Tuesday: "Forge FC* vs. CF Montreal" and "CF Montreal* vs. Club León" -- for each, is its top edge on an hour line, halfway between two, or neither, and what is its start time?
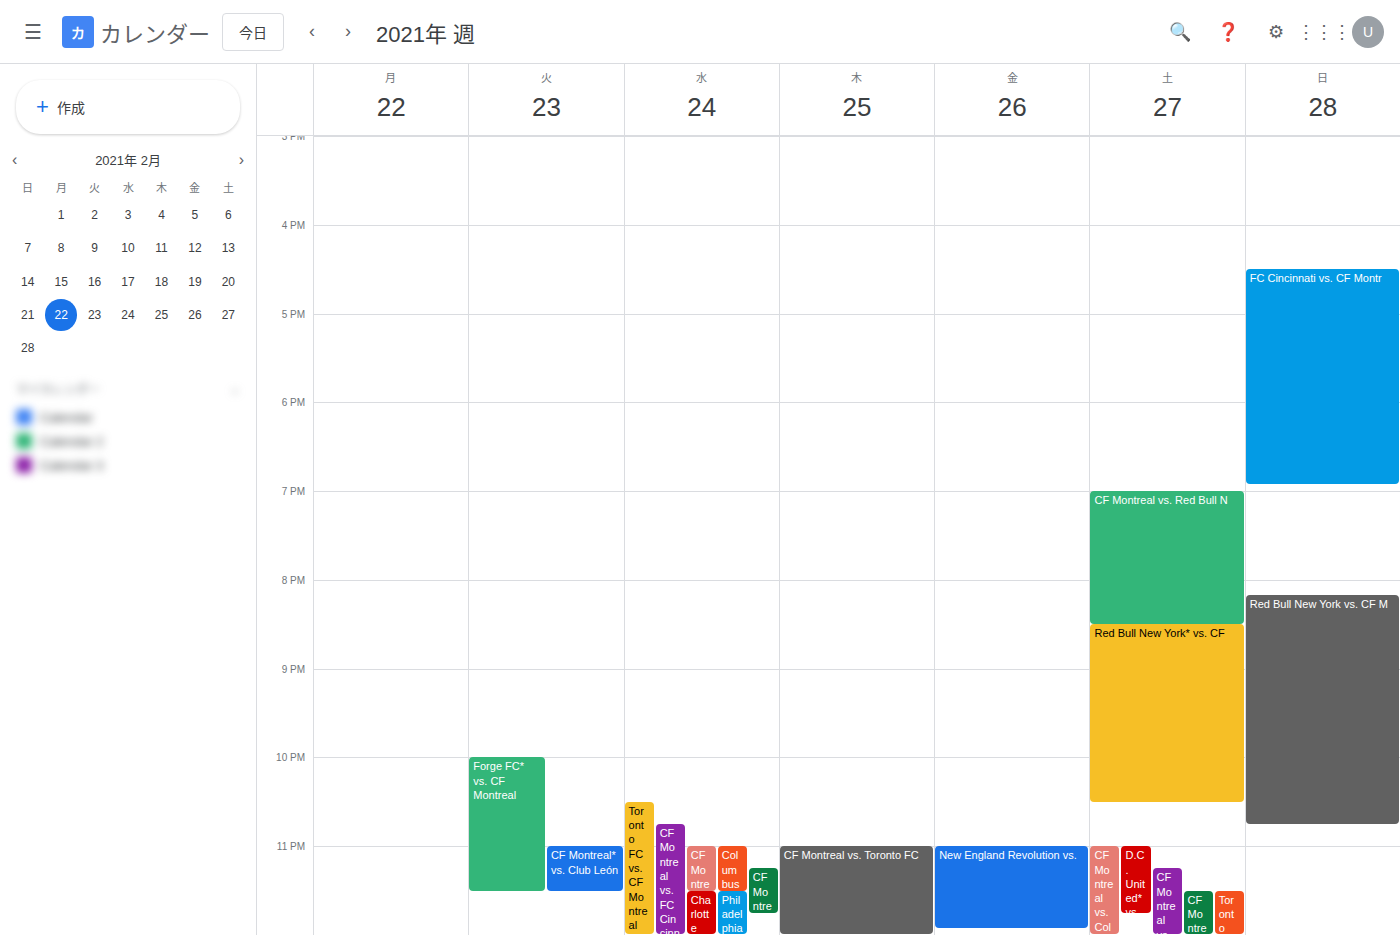
"Forge FC* vs. CF Montreal": 10:00 PM, exactly on the 10 PM line. "CF Montreal* vs. Club León": 11:00 PM, exactly on the 11 PM line.